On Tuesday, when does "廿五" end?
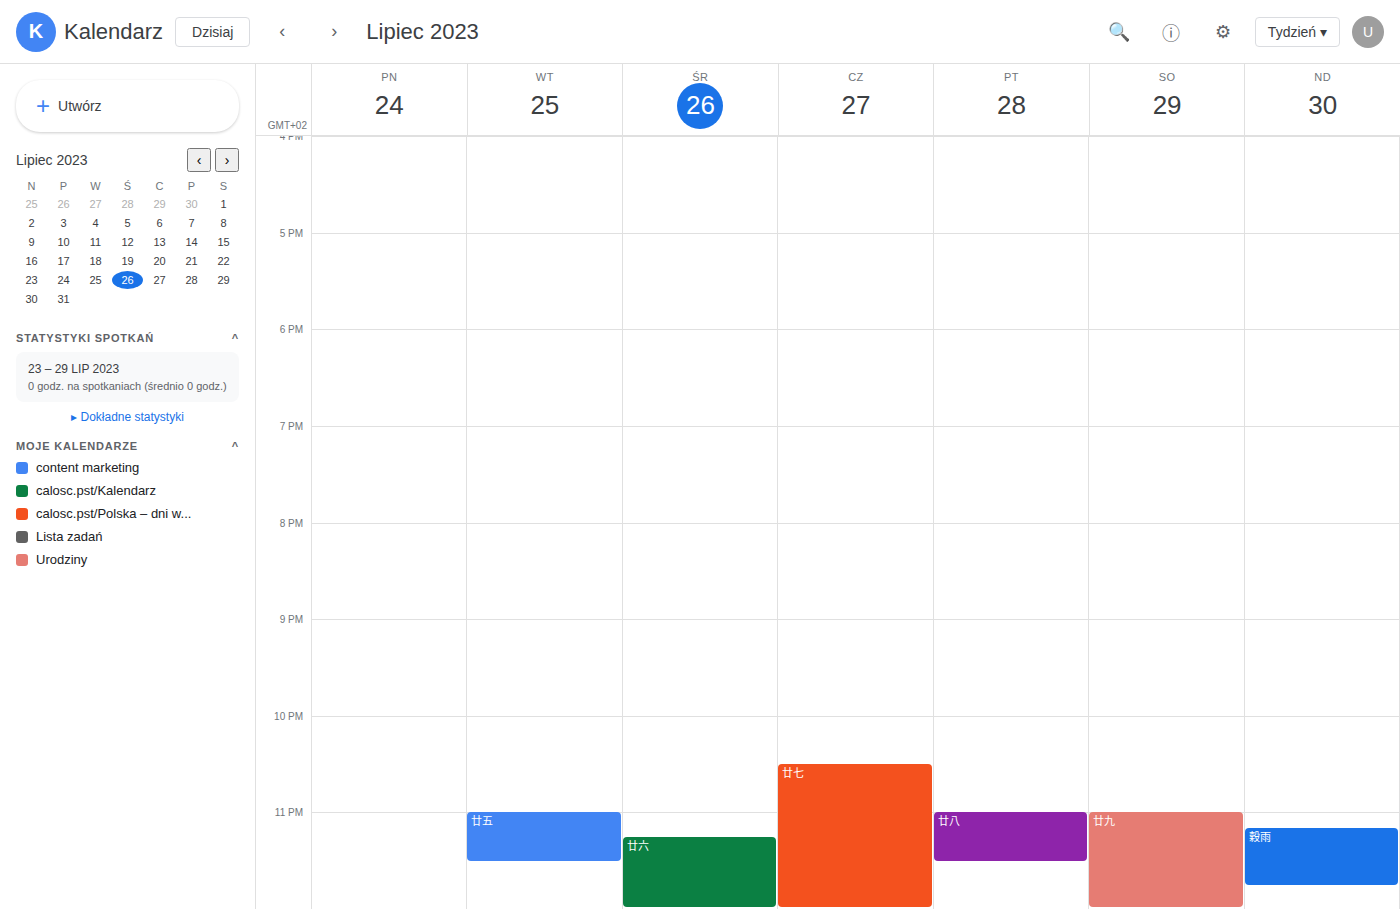
11:30 PM